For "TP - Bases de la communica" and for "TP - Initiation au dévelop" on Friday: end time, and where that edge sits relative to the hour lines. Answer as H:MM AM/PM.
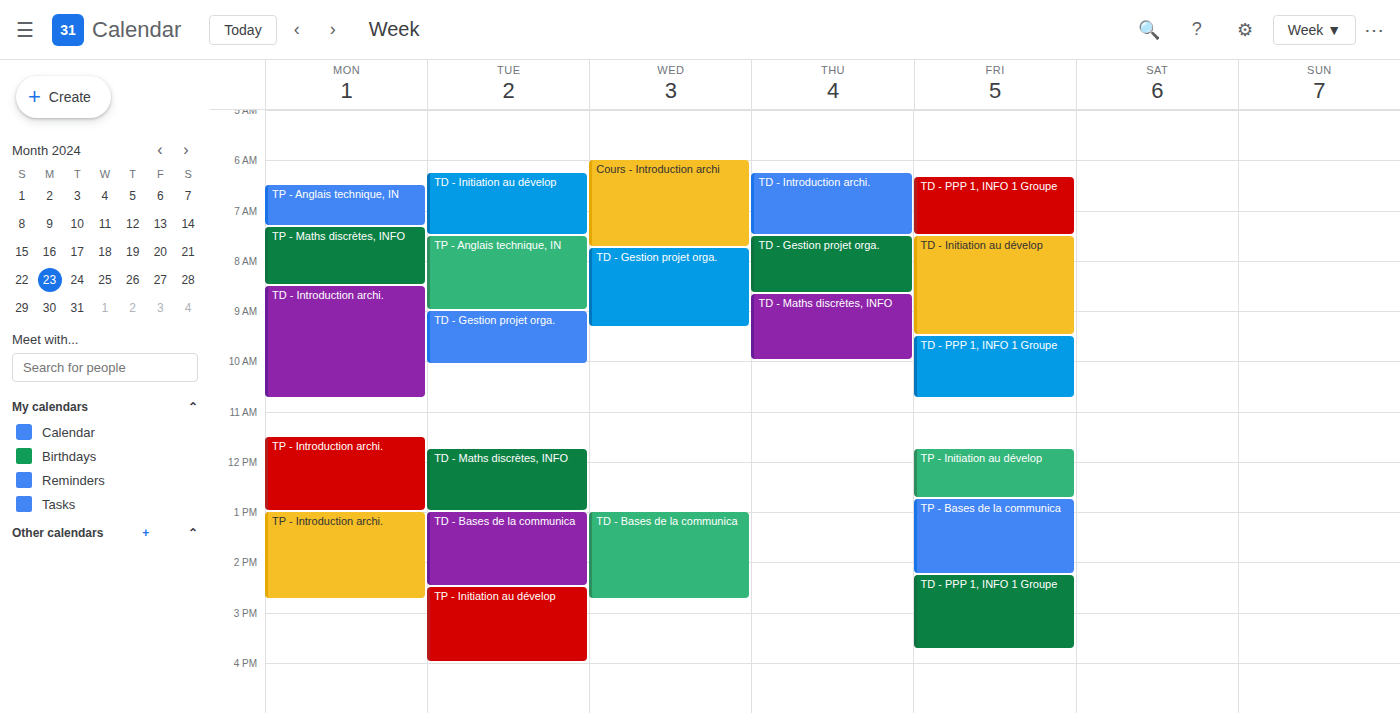
"TP - Bases de la communica": 2:15 PM, neither: a quarter of the way from the 2 PM line to the 3 PM line. "TP - Initiation au dévelop": 12:45 PM, neither: three quarters of the way from the 12 PM line to the 1 PM line.